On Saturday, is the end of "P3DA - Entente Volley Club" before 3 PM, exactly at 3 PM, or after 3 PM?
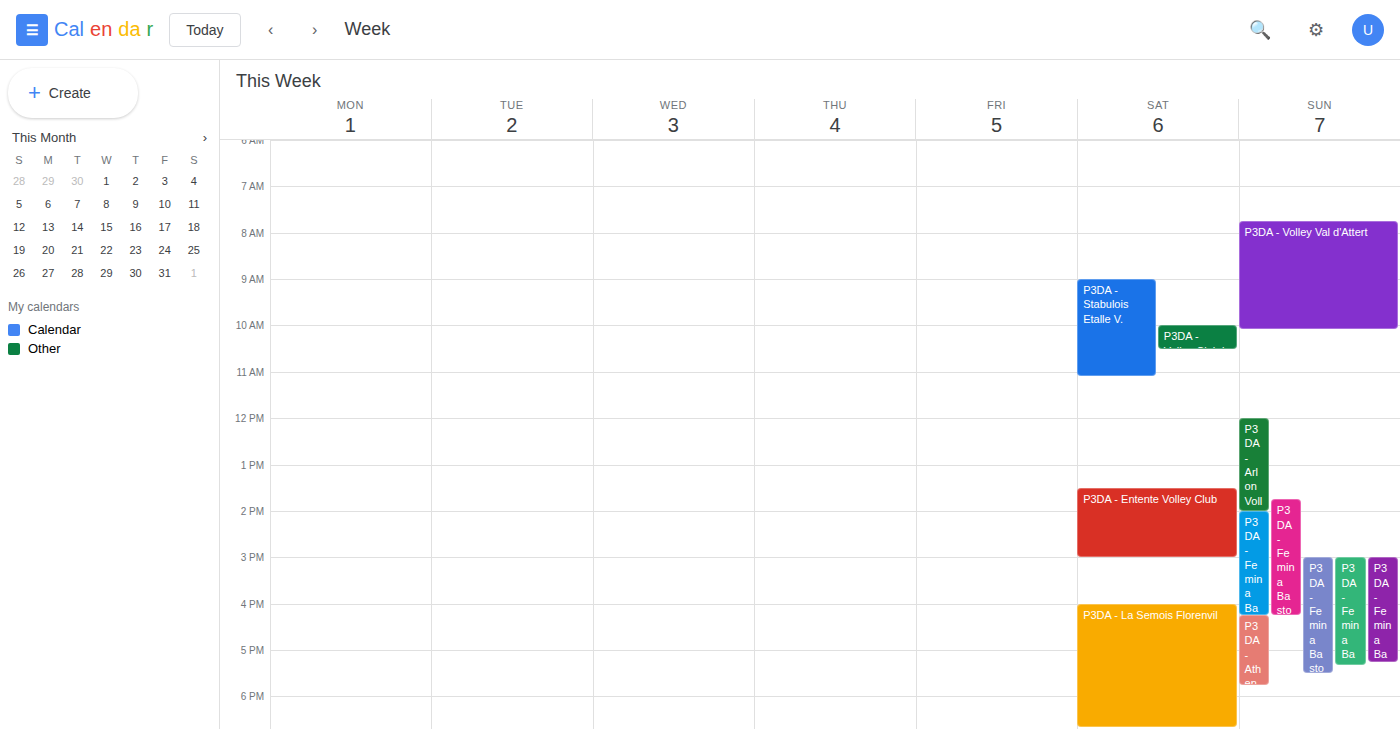
3:00 PM -- exactly at 3 PM, on the 3 PM line.